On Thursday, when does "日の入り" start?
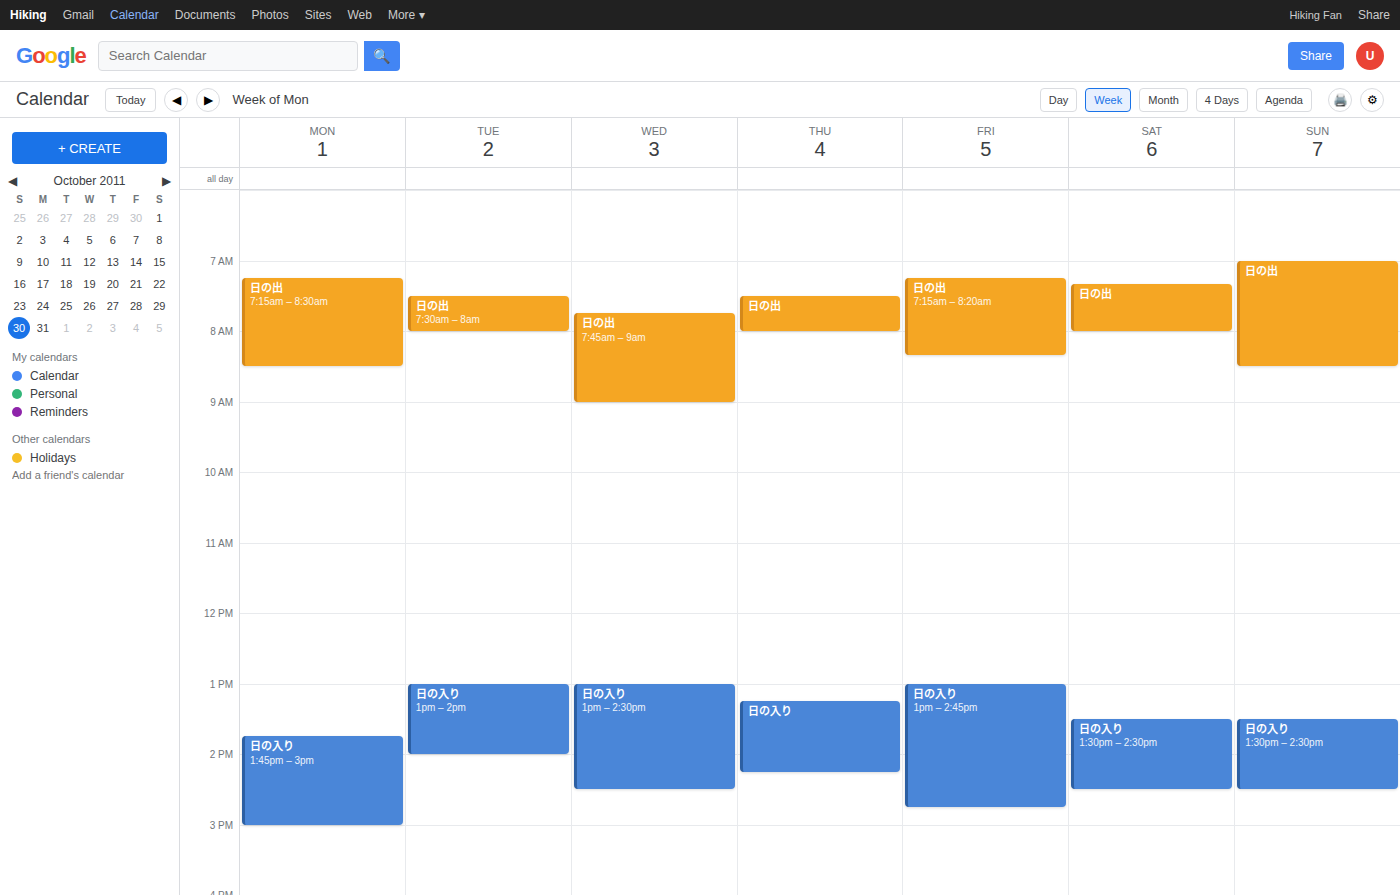
1:15 PM